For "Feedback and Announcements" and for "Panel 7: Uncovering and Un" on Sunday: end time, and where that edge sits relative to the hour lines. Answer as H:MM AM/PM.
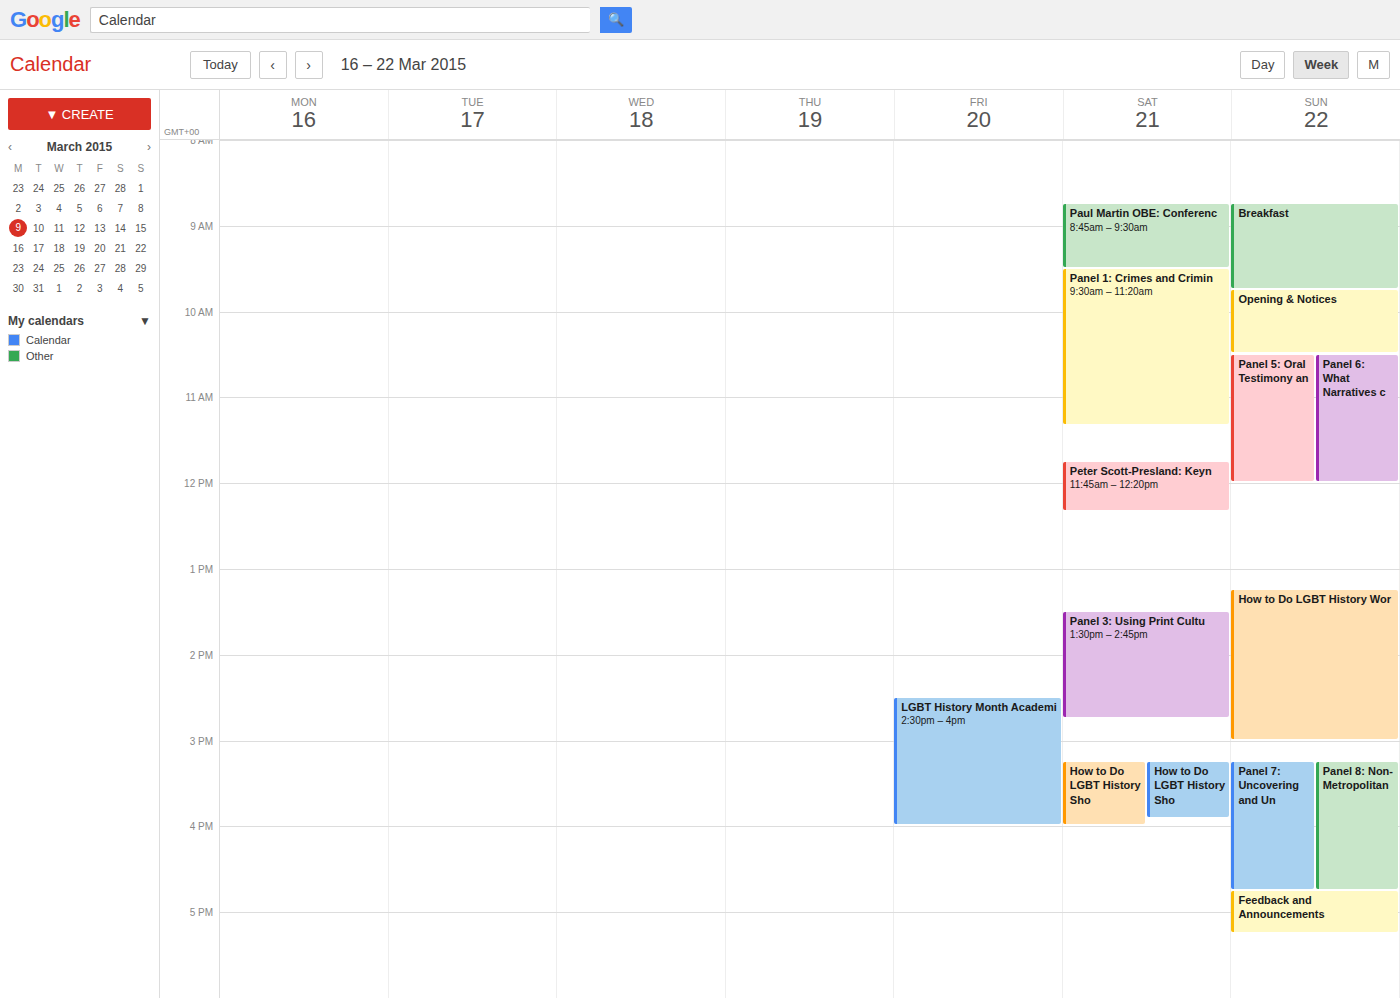
"Feedback and Announcements": 5:15 PM, neither: a quarter of the way from the 5 PM line to the 6 PM line. "Panel 7: Uncovering and Un": 4:45 PM, neither: three quarters of the way from the 4 PM line to the 5 PM line.